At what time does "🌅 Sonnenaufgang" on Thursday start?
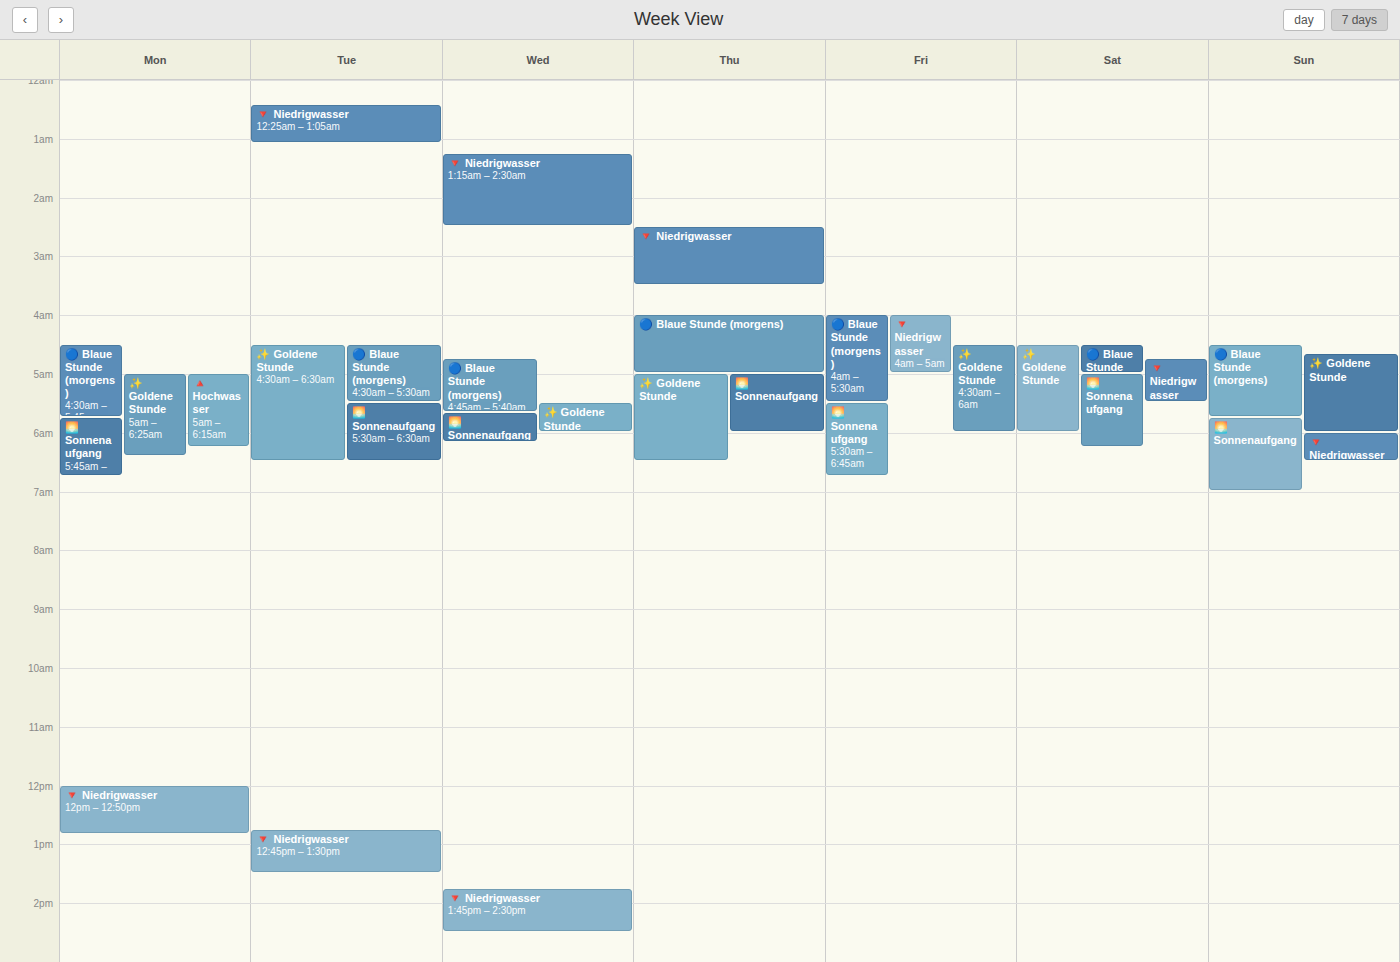
5:00 AM